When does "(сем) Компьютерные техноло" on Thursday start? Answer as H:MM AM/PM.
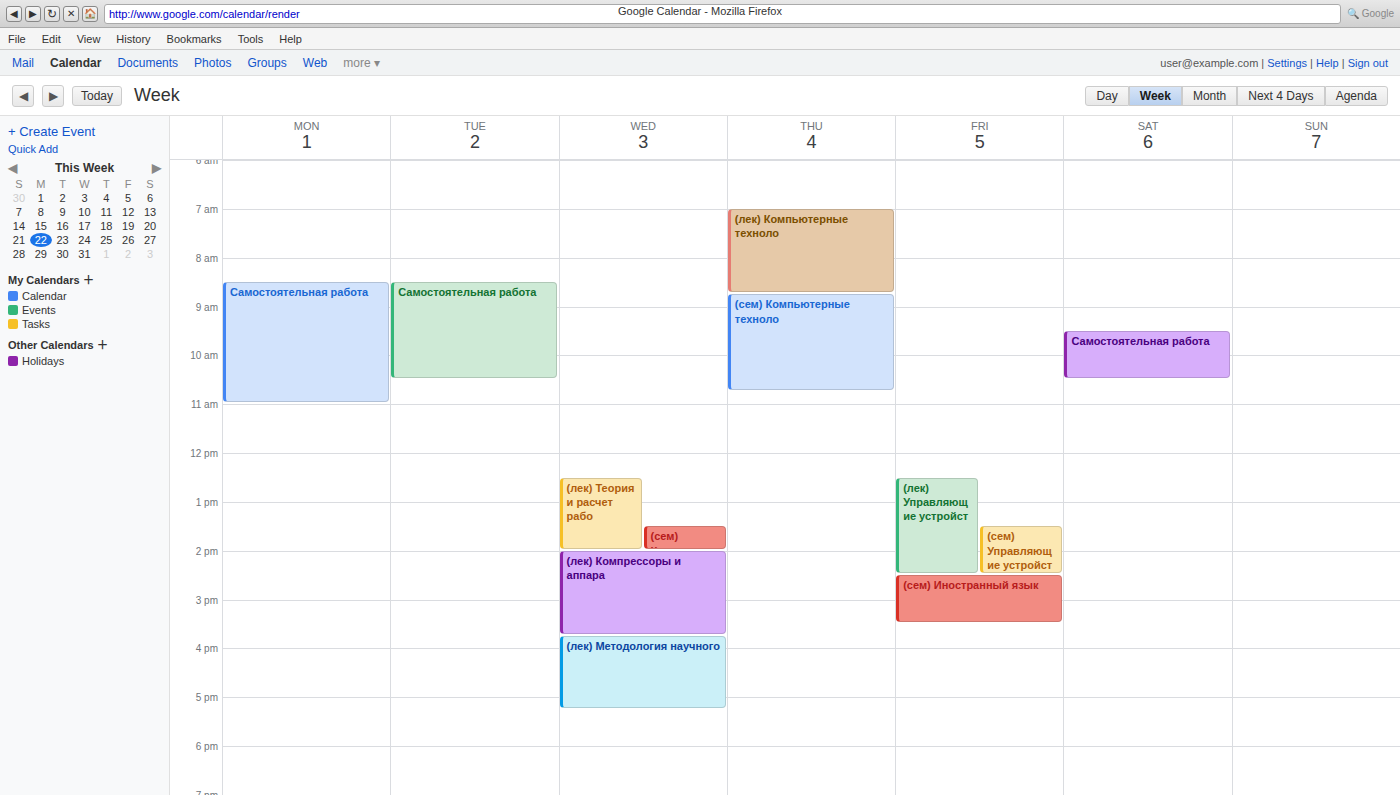
8:45 AM